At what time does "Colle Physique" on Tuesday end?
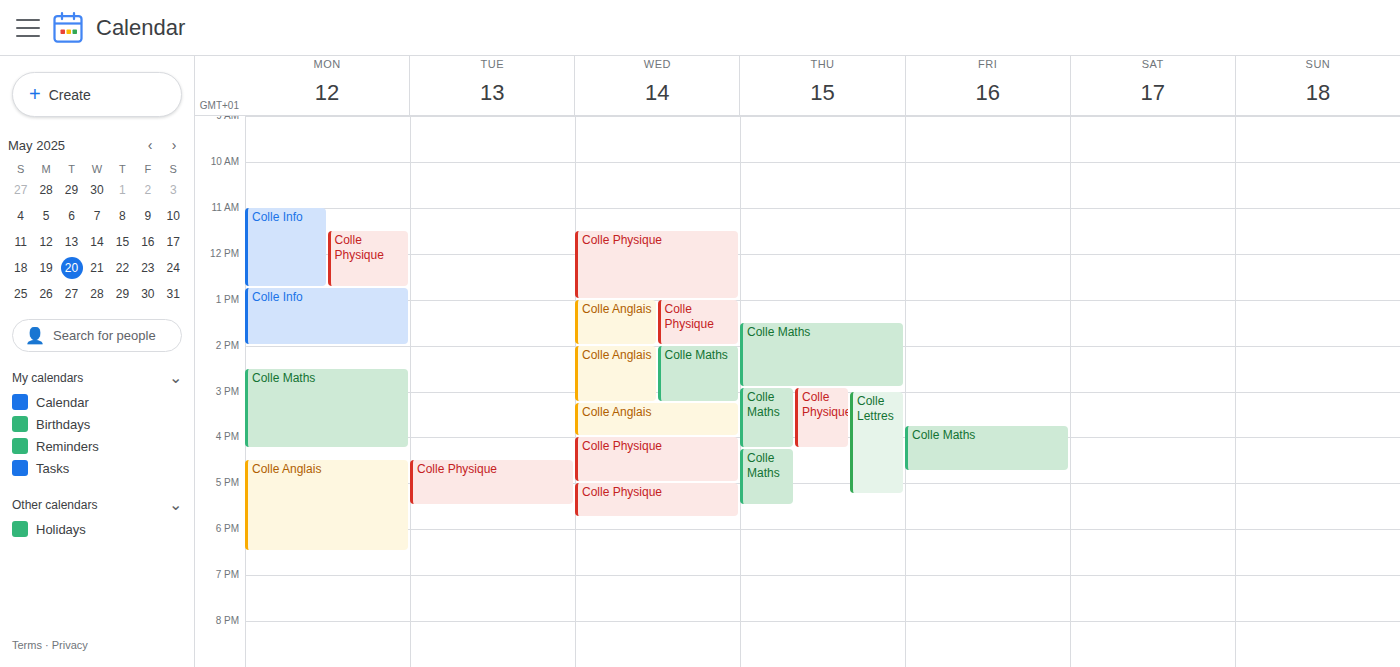
5:30 PM